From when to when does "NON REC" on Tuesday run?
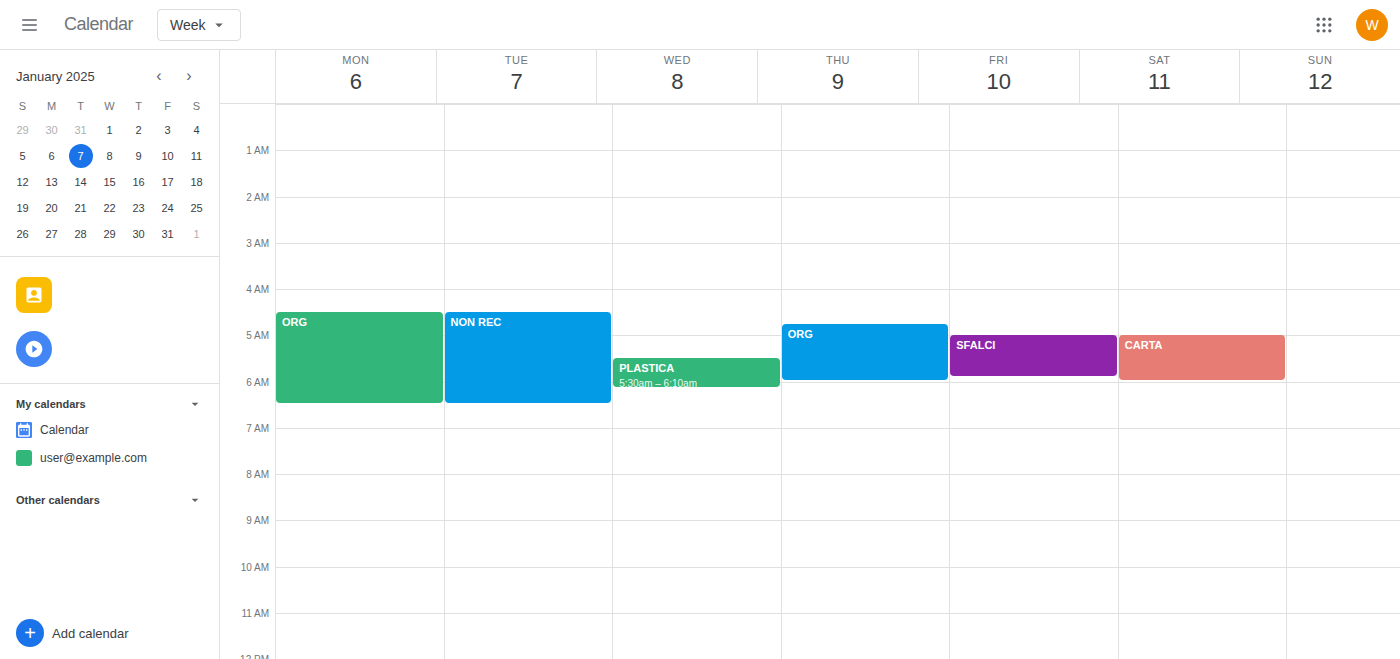
4:30 AM to 6:30 AM